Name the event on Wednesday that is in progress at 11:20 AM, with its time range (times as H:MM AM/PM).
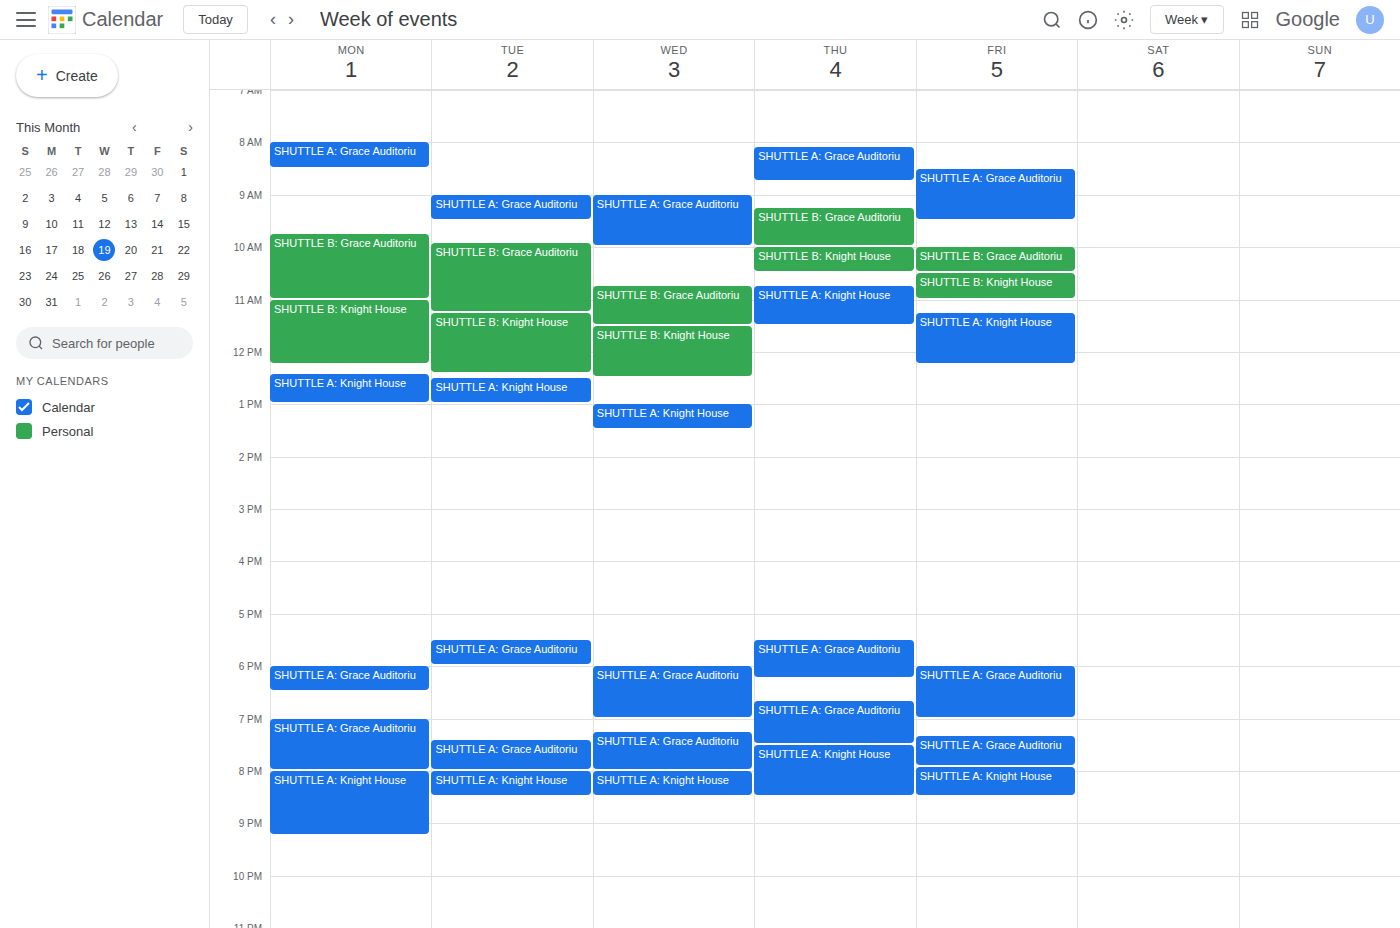
"SHUTTLE B: Grace Auditoriu", 10:45 AM to 11:30 AM